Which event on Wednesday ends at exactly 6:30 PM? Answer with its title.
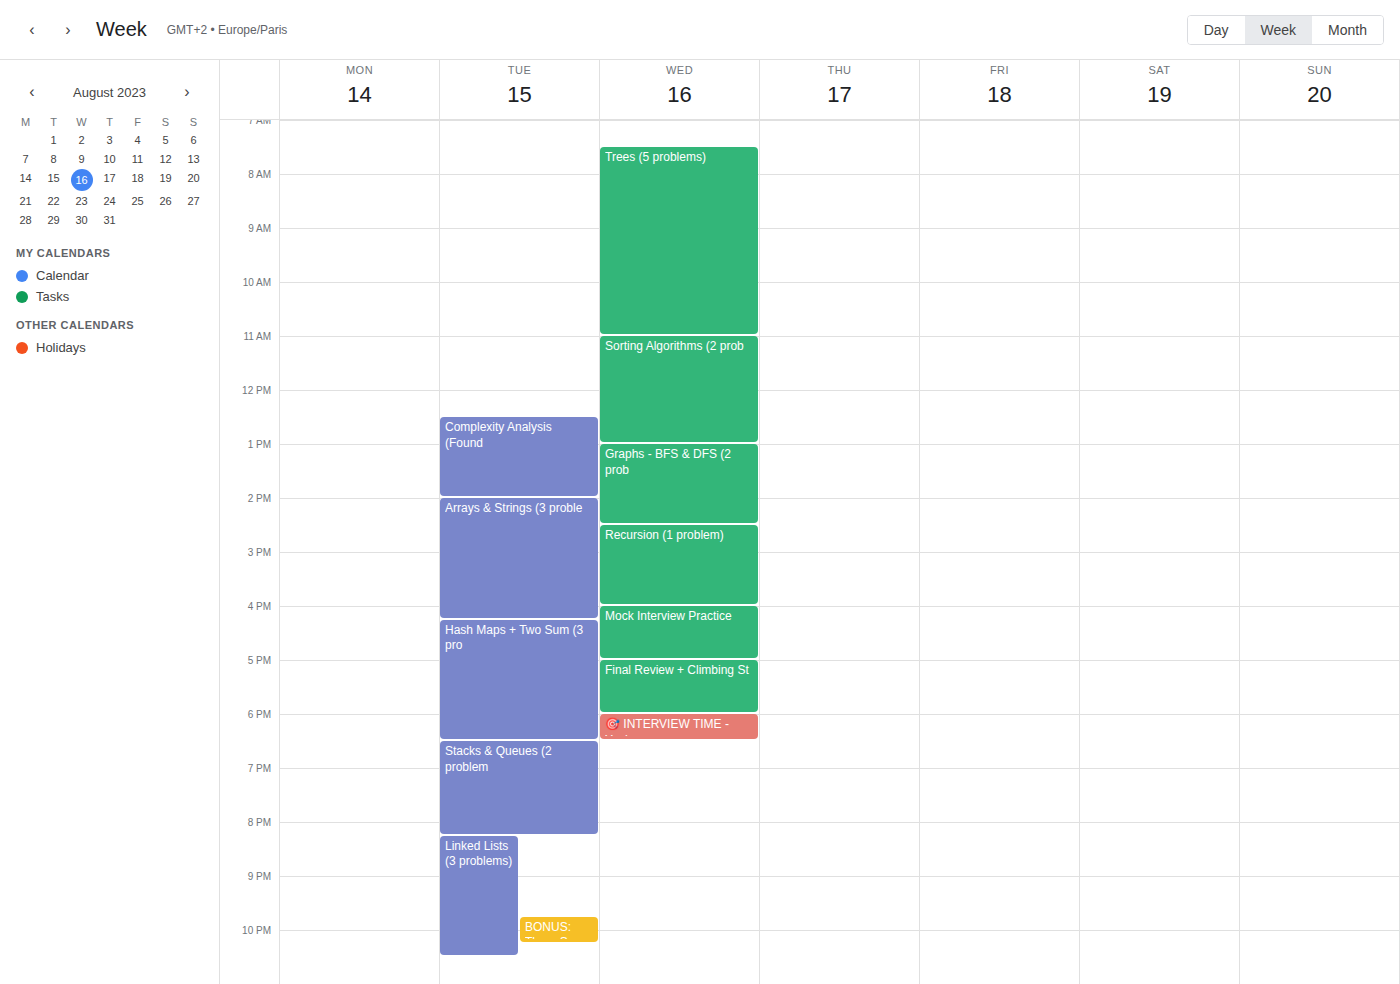
"🎯 INTERVIEW TIME - You're"